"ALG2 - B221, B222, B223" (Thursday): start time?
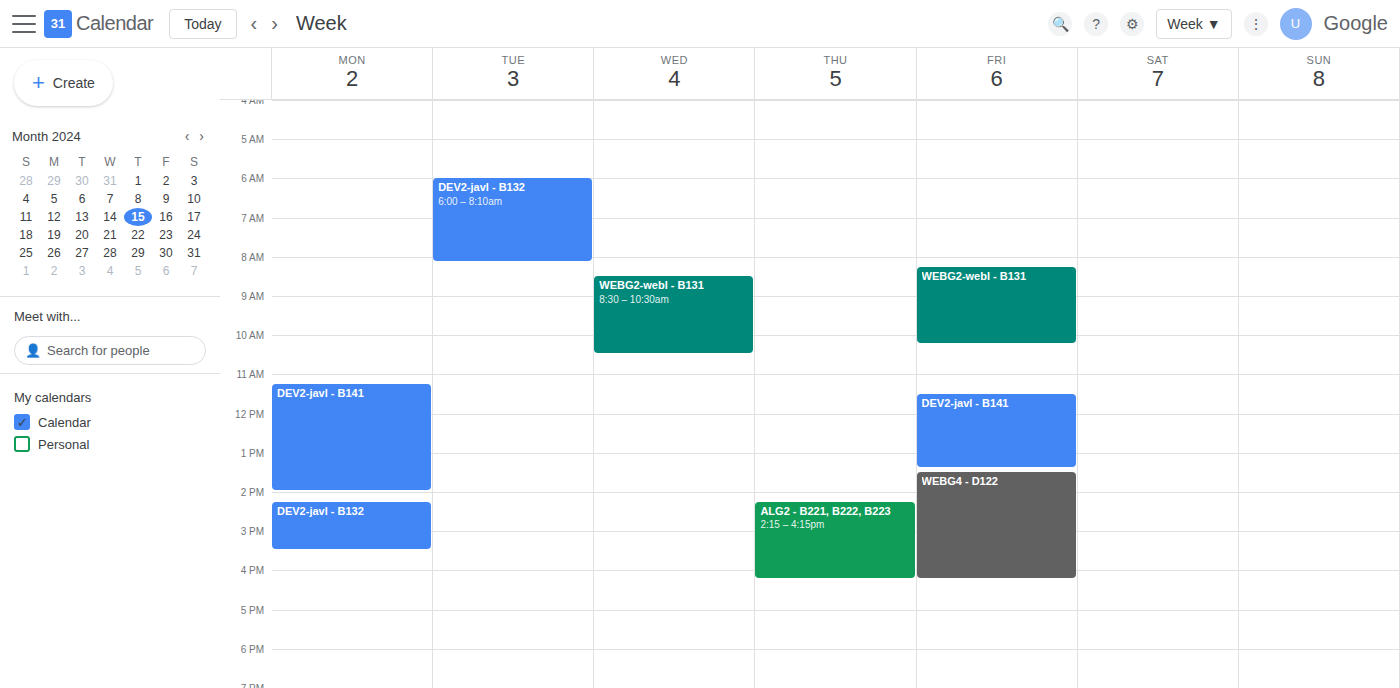
2:15 PM